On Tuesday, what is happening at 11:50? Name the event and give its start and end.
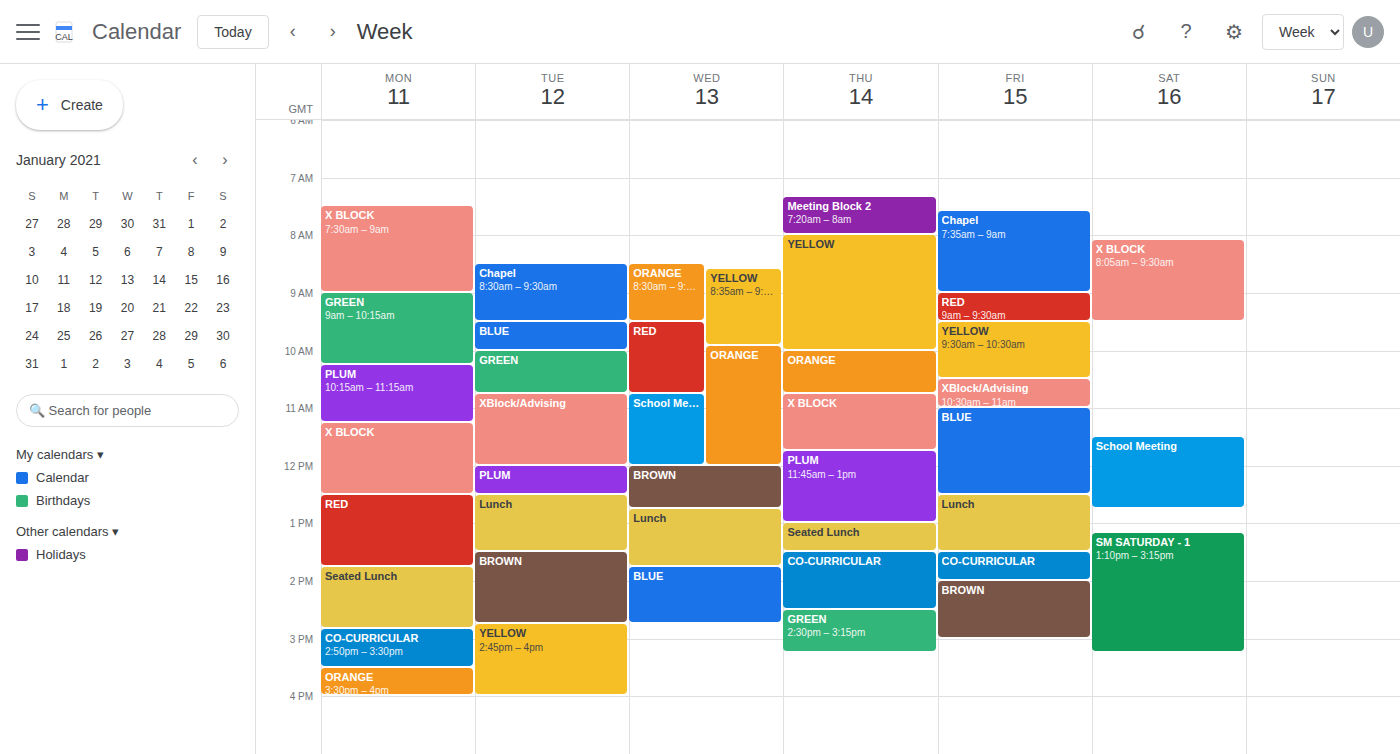
"XBlock/Advising", 10:45 to 12:00